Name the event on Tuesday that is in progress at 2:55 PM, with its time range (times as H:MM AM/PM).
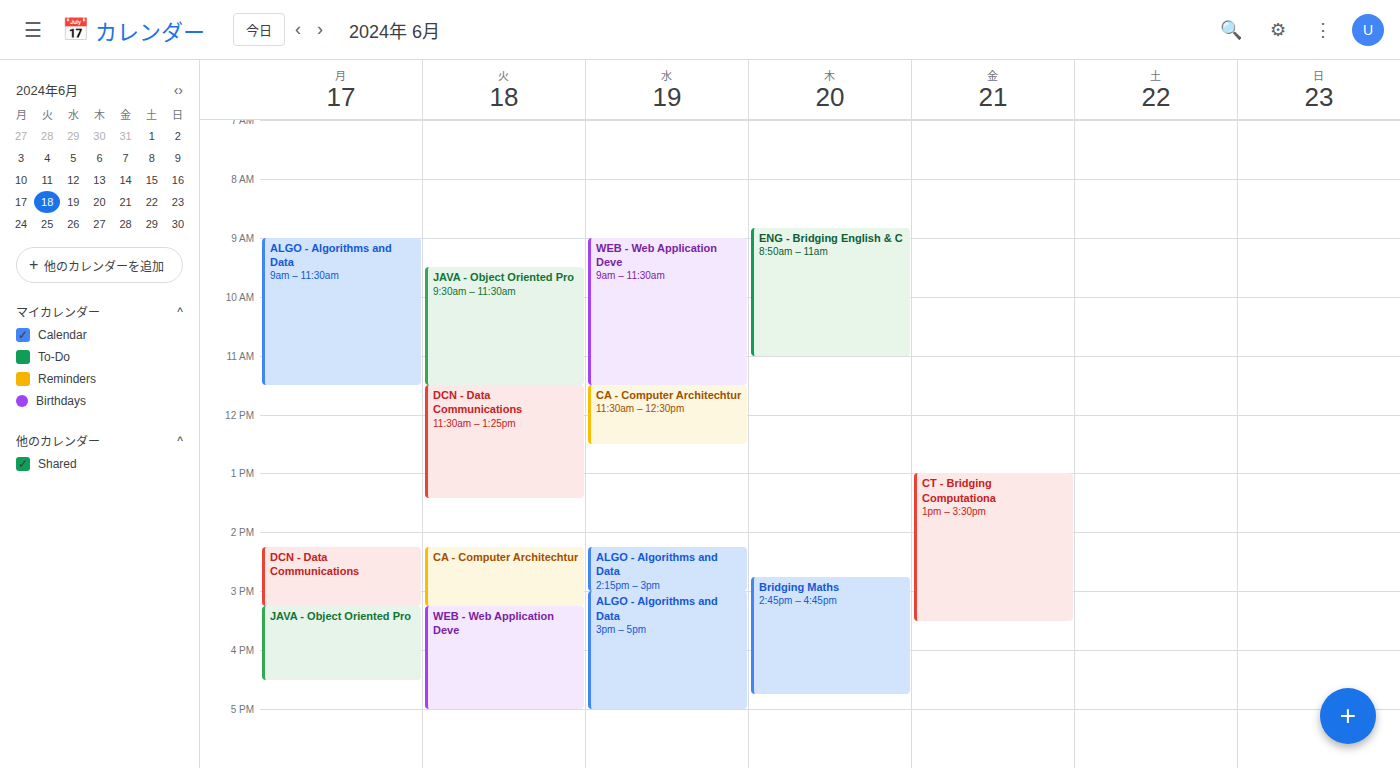
"CA - Computer Architechtur", 2:15 PM to 3:15 PM